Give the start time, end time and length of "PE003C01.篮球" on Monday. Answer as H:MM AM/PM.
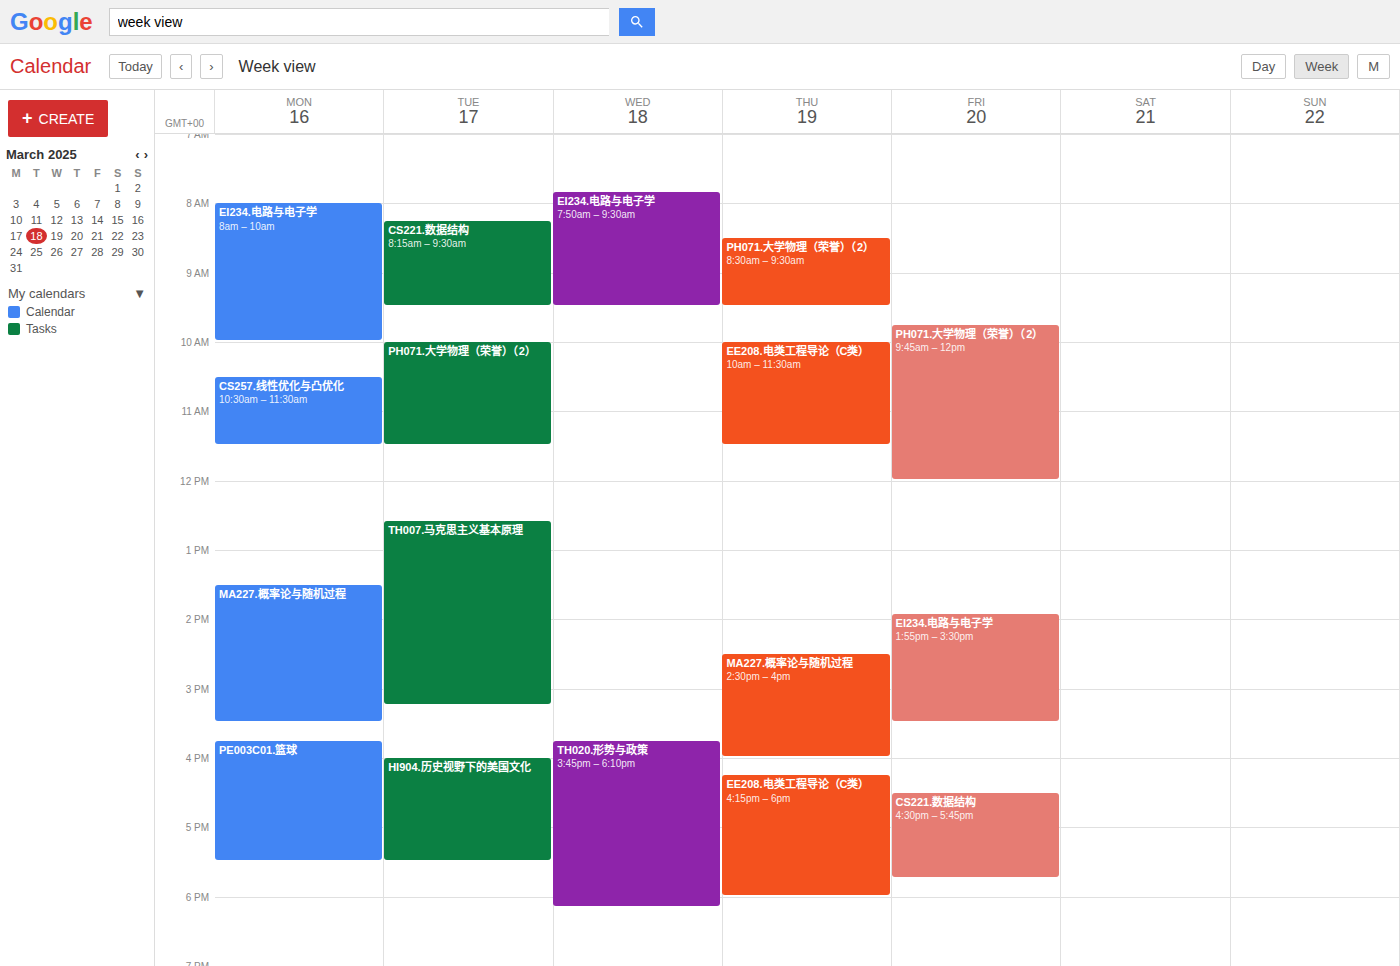
3:45 PM to 5:30 PM, 1 hour 45 minutes